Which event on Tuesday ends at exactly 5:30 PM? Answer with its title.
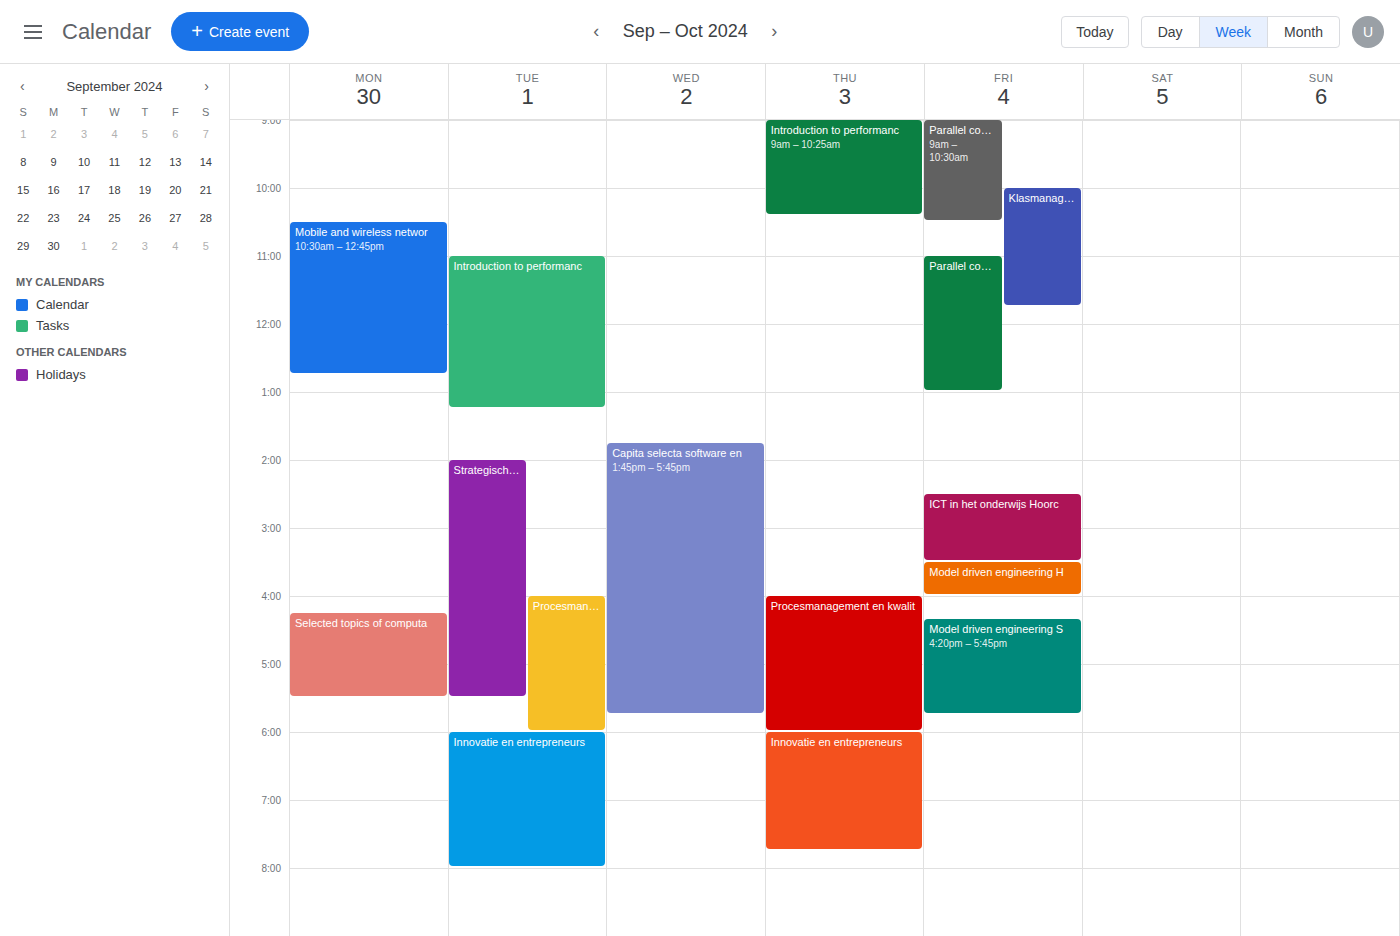
"Strategische bedrijfscommu"